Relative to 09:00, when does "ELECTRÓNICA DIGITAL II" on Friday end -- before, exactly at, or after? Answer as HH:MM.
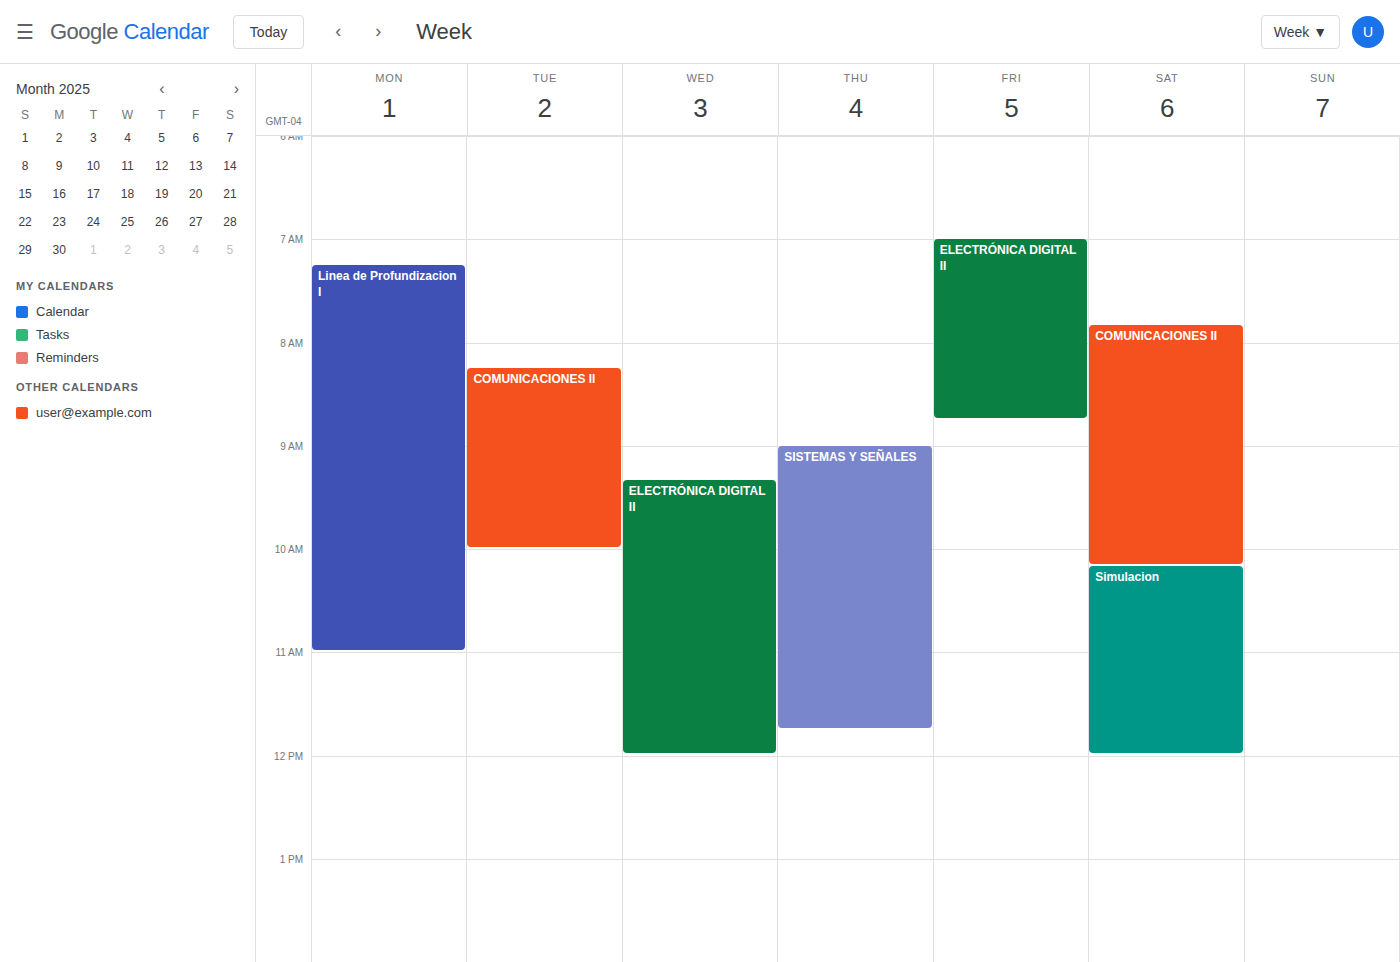
08:45 -- before 09:00, 15 minutes above the 09:00 line.